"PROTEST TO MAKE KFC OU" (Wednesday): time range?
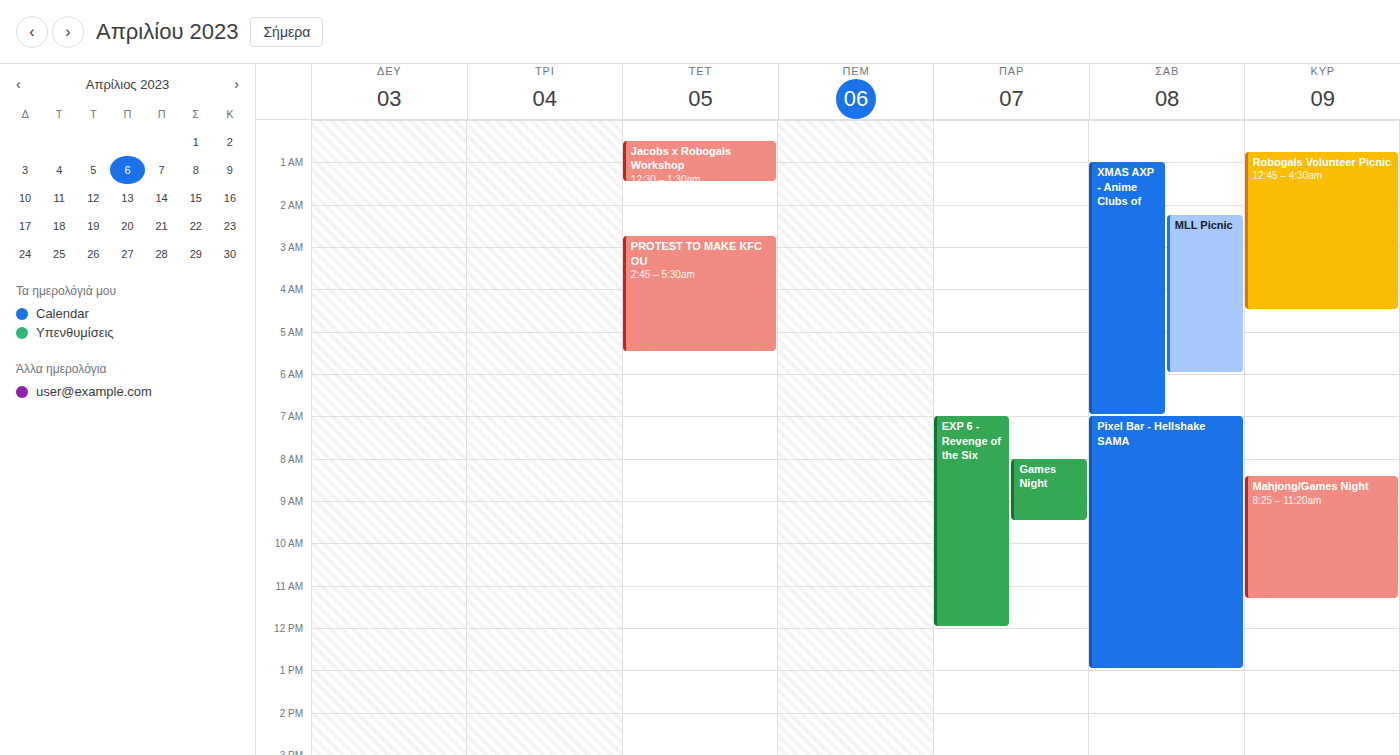
2:45 AM to 5:30 AM